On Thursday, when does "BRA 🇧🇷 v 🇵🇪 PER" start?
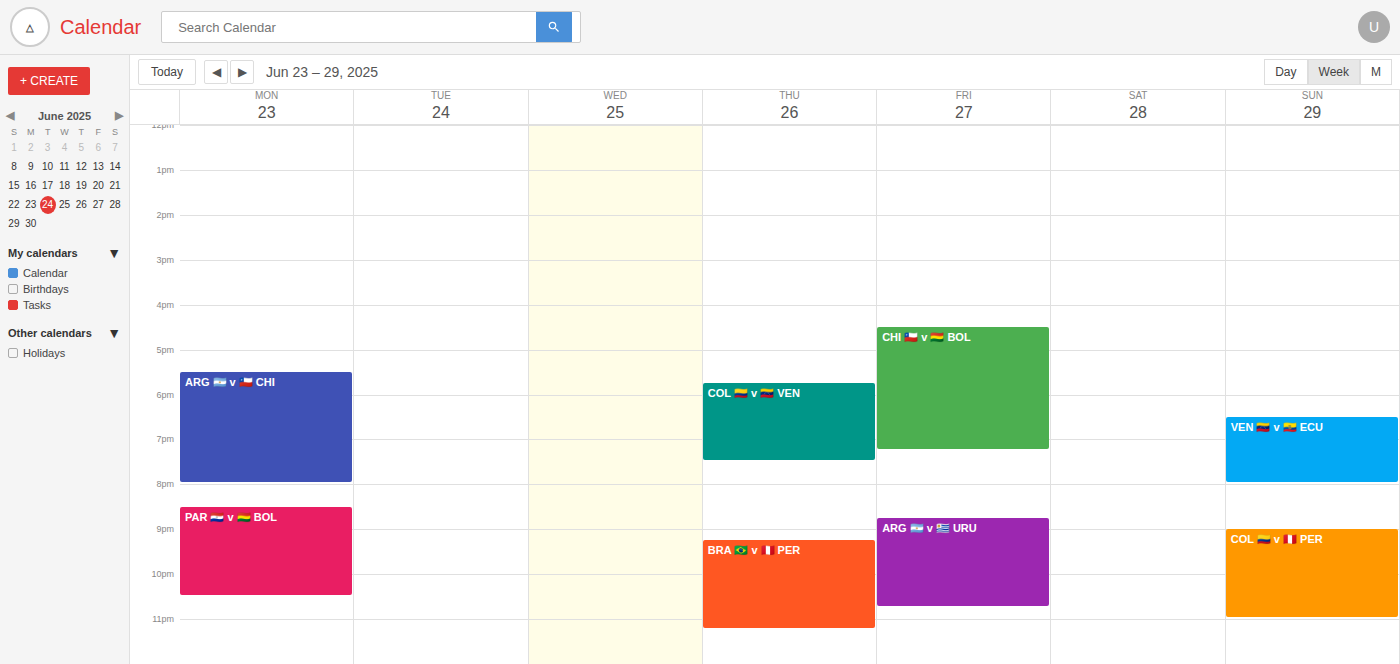
9:15 PM